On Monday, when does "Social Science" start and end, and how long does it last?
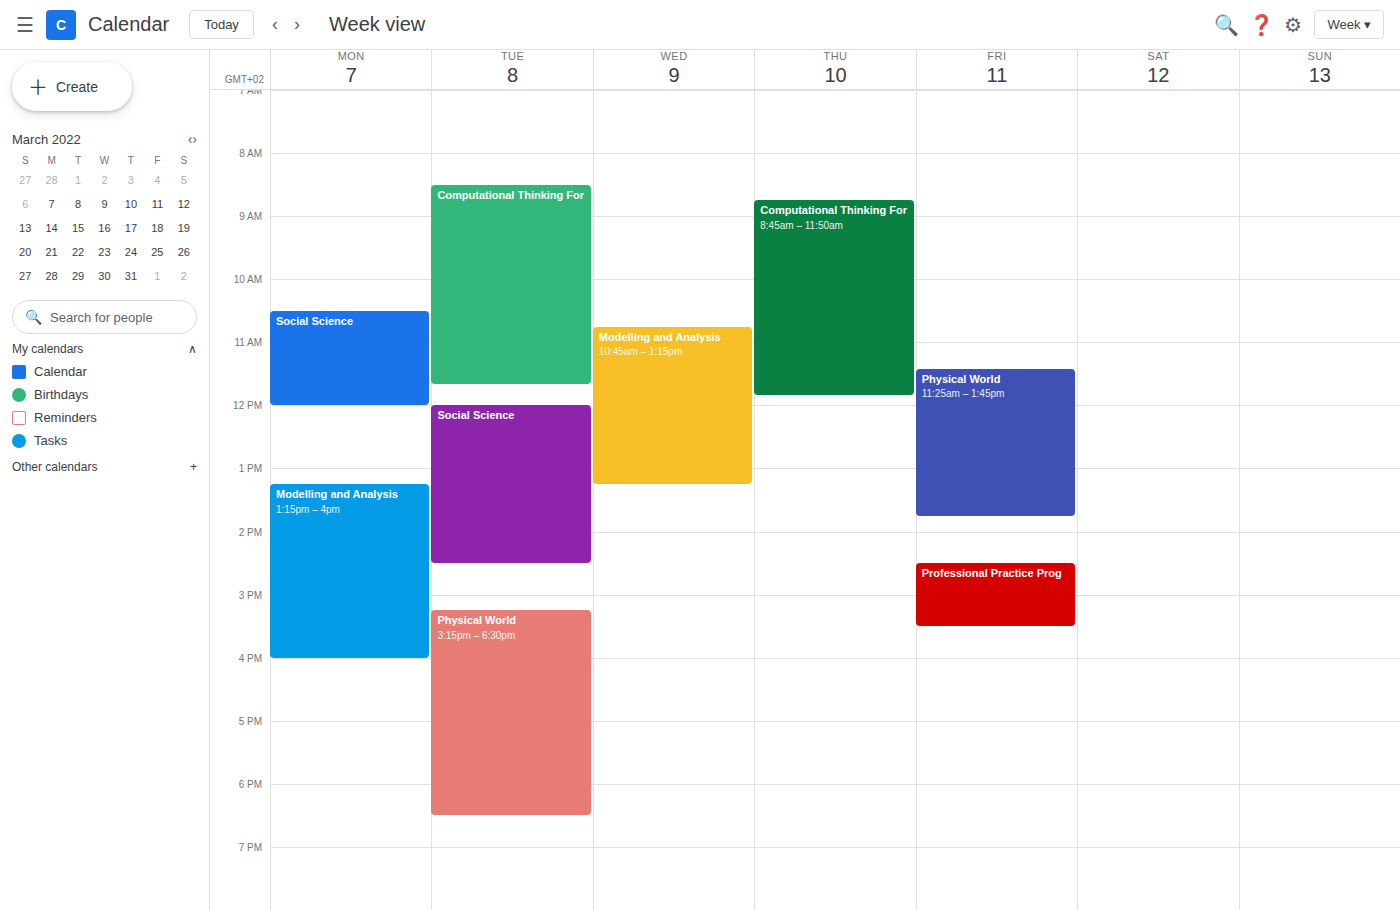
10:30 AM to 12:00 PM, 1 hour 30 minutes